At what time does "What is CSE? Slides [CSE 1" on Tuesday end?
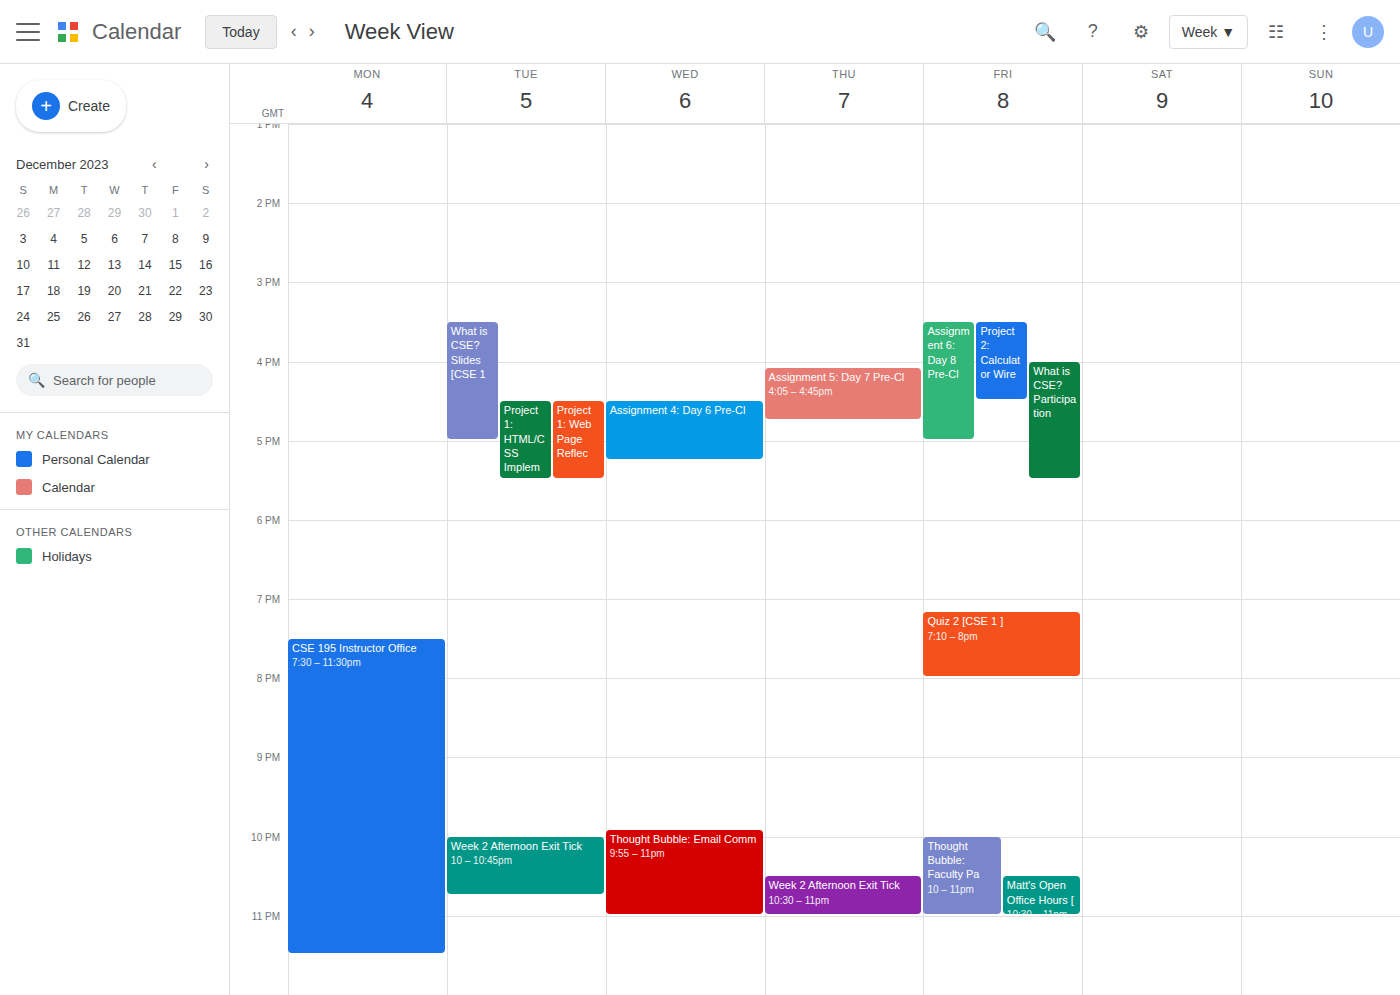
5:00 PM